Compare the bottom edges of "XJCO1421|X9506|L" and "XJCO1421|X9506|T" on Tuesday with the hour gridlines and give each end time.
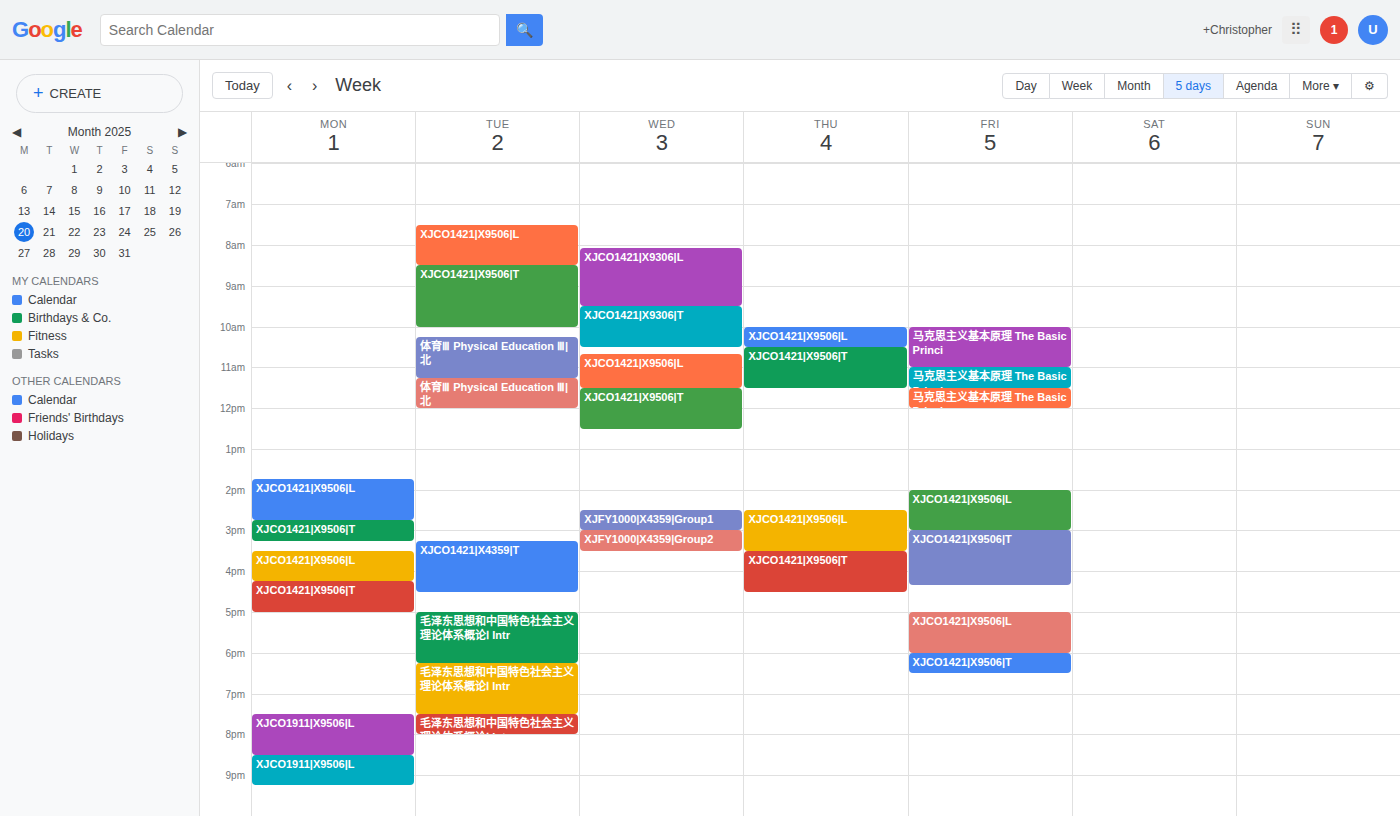
"XJCO1421|X9506|L": 8:30 AM, halfway between the 8 AM and 9 AM lines. "XJCO1421|X9506|T": 10:00 AM, exactly on the 10 AM line.